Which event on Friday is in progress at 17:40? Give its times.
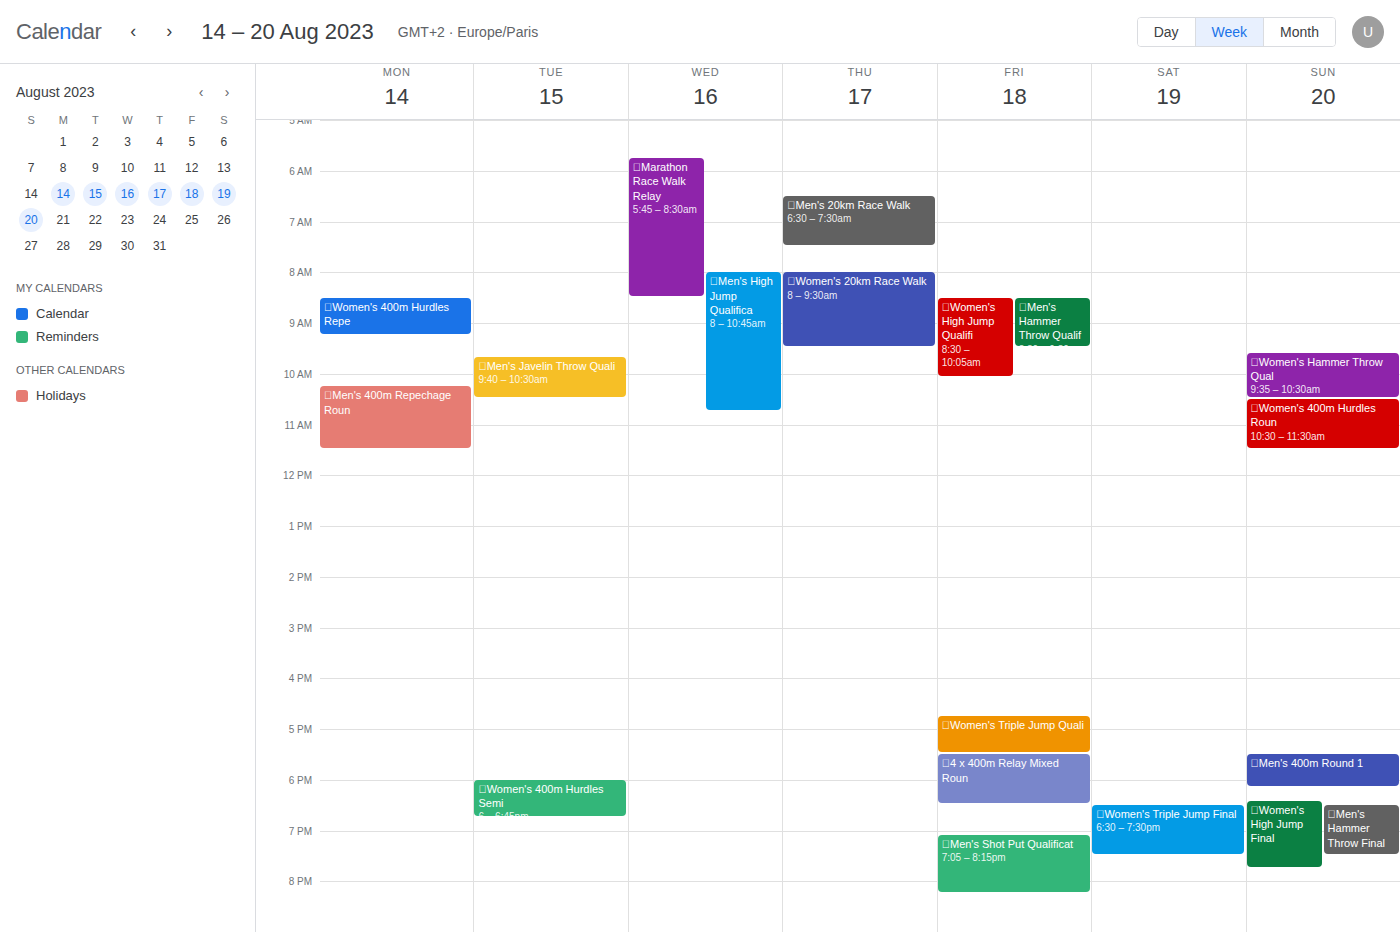
"🃠4 x 400m Relay Mixed Roun", 17:30 to 18:30